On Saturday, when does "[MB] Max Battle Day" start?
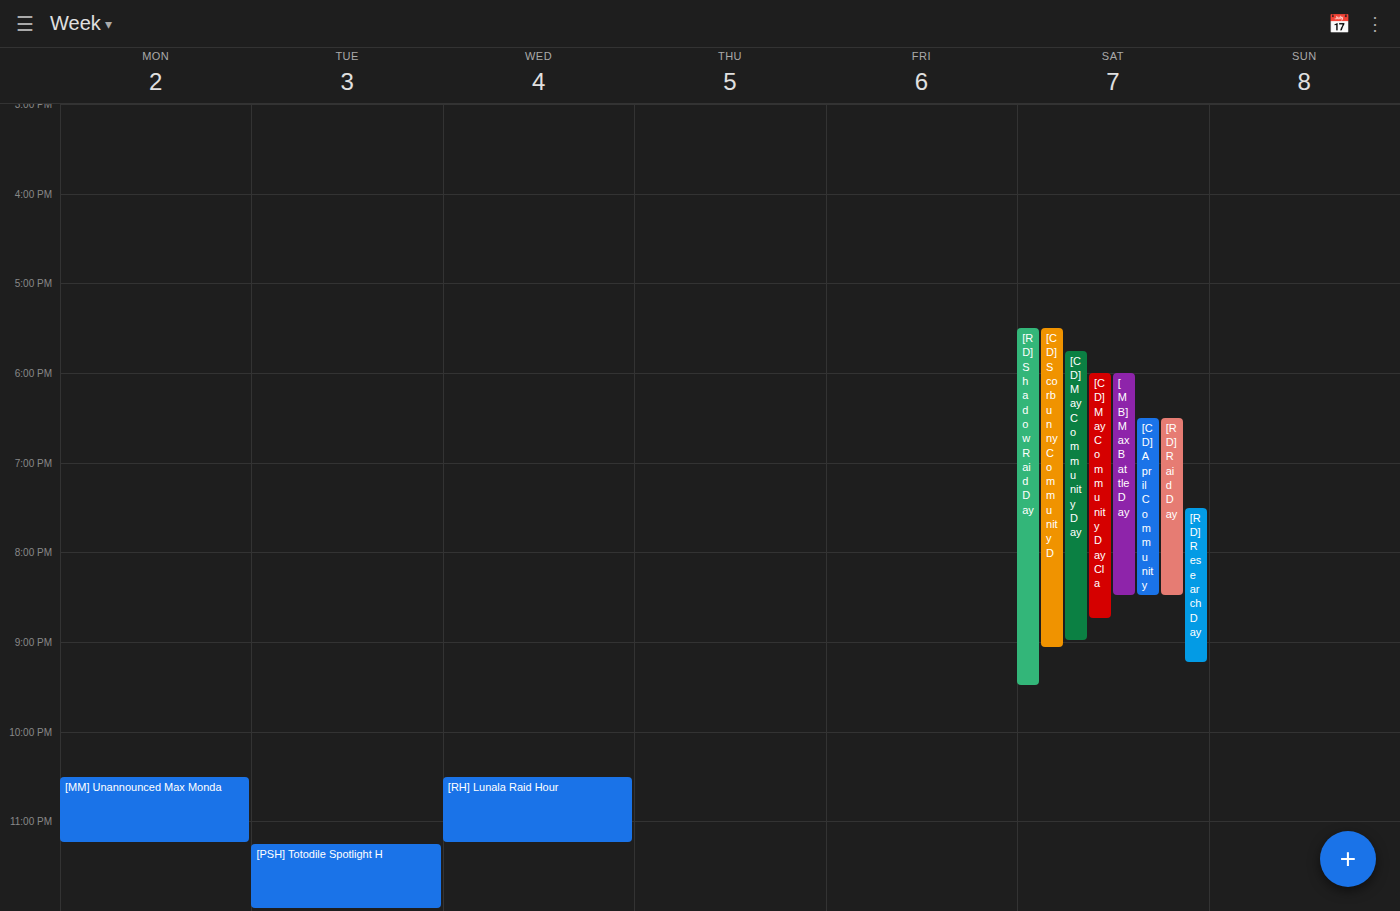
6:00 PM